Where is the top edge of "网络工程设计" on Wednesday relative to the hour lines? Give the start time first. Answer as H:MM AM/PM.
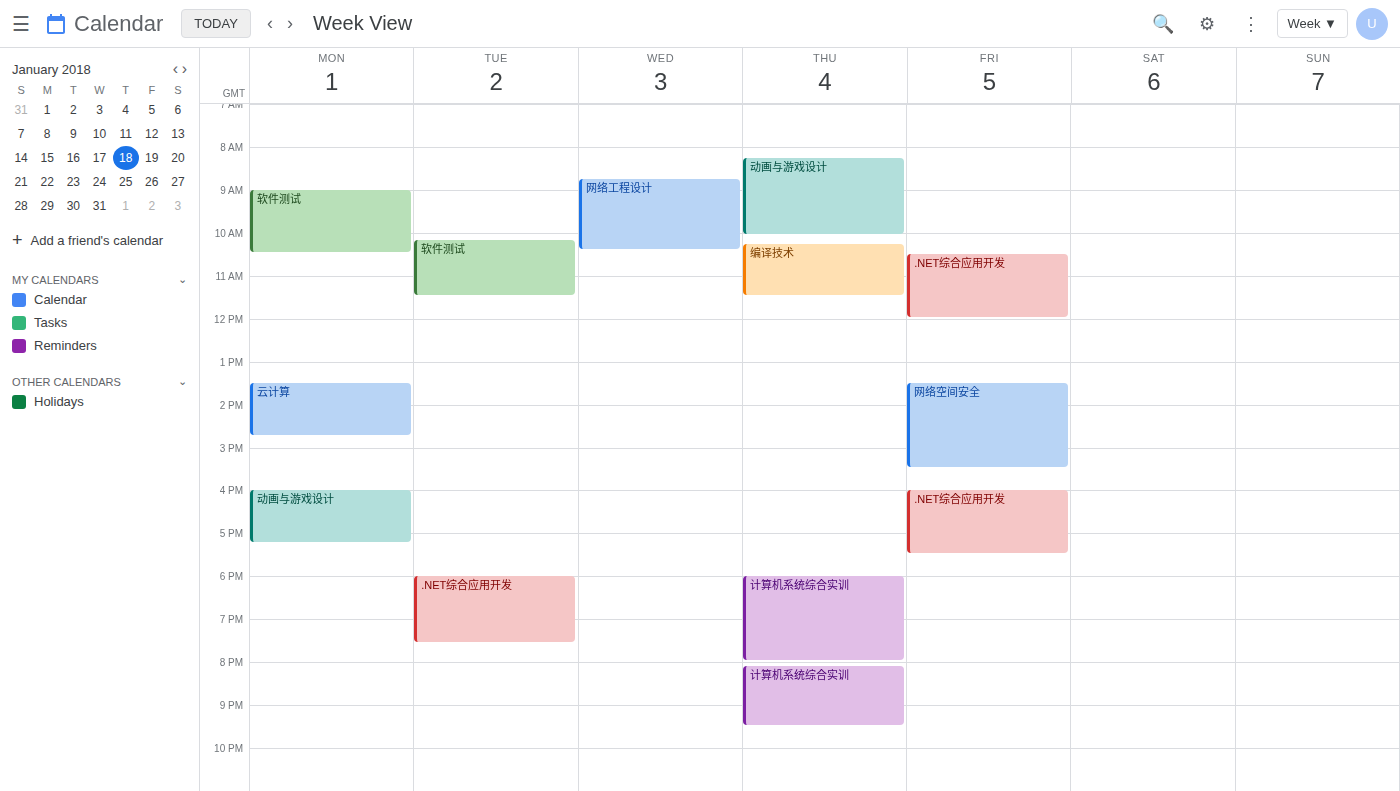
8:45 AM -- neither: three quarters of the way from the 8 AM line to the 9 AM line.